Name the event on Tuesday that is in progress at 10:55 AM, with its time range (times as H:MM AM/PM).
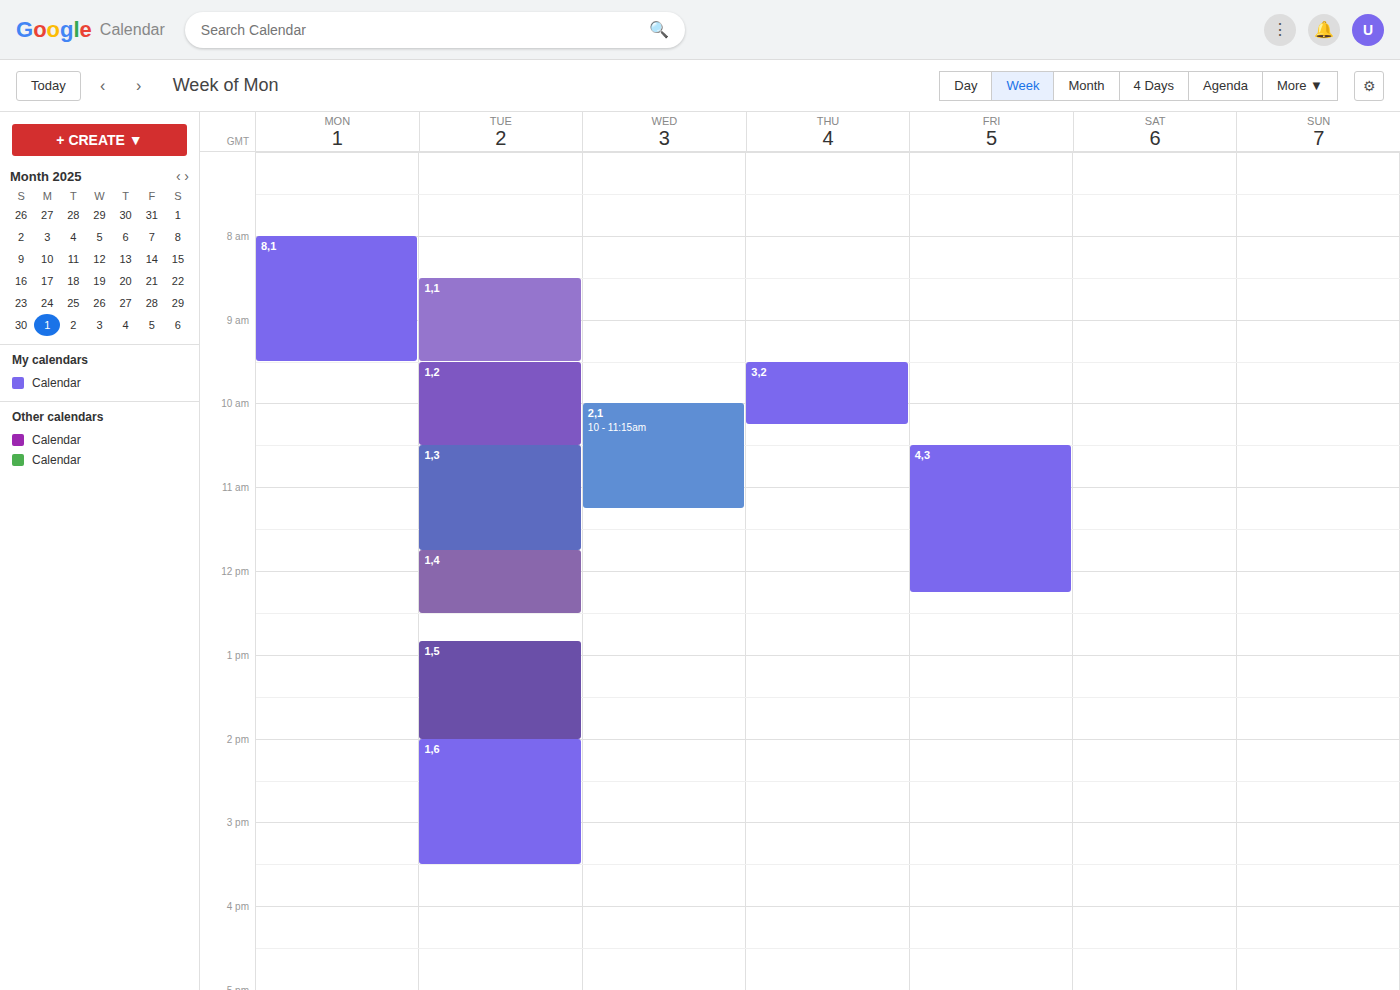
"1,3", 10:30 AM to 11:45 AM